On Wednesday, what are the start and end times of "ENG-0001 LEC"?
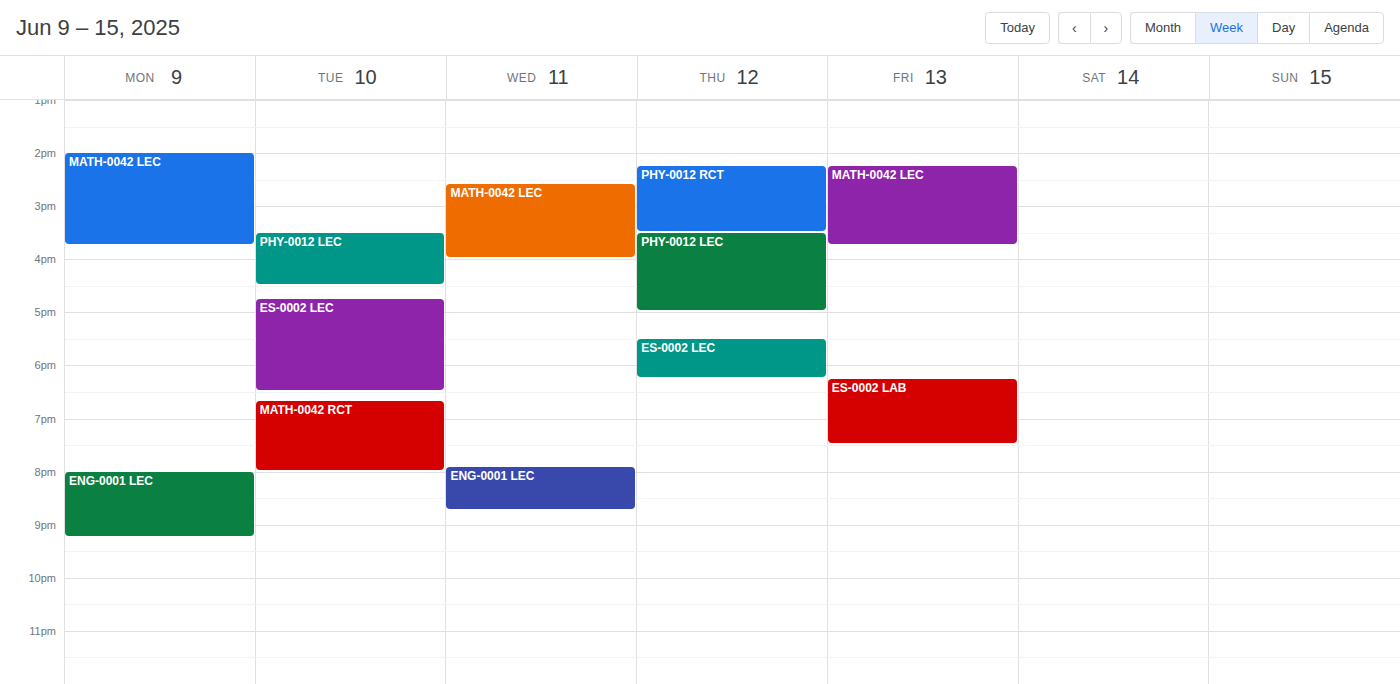
7:55 PM to 8:45 PM